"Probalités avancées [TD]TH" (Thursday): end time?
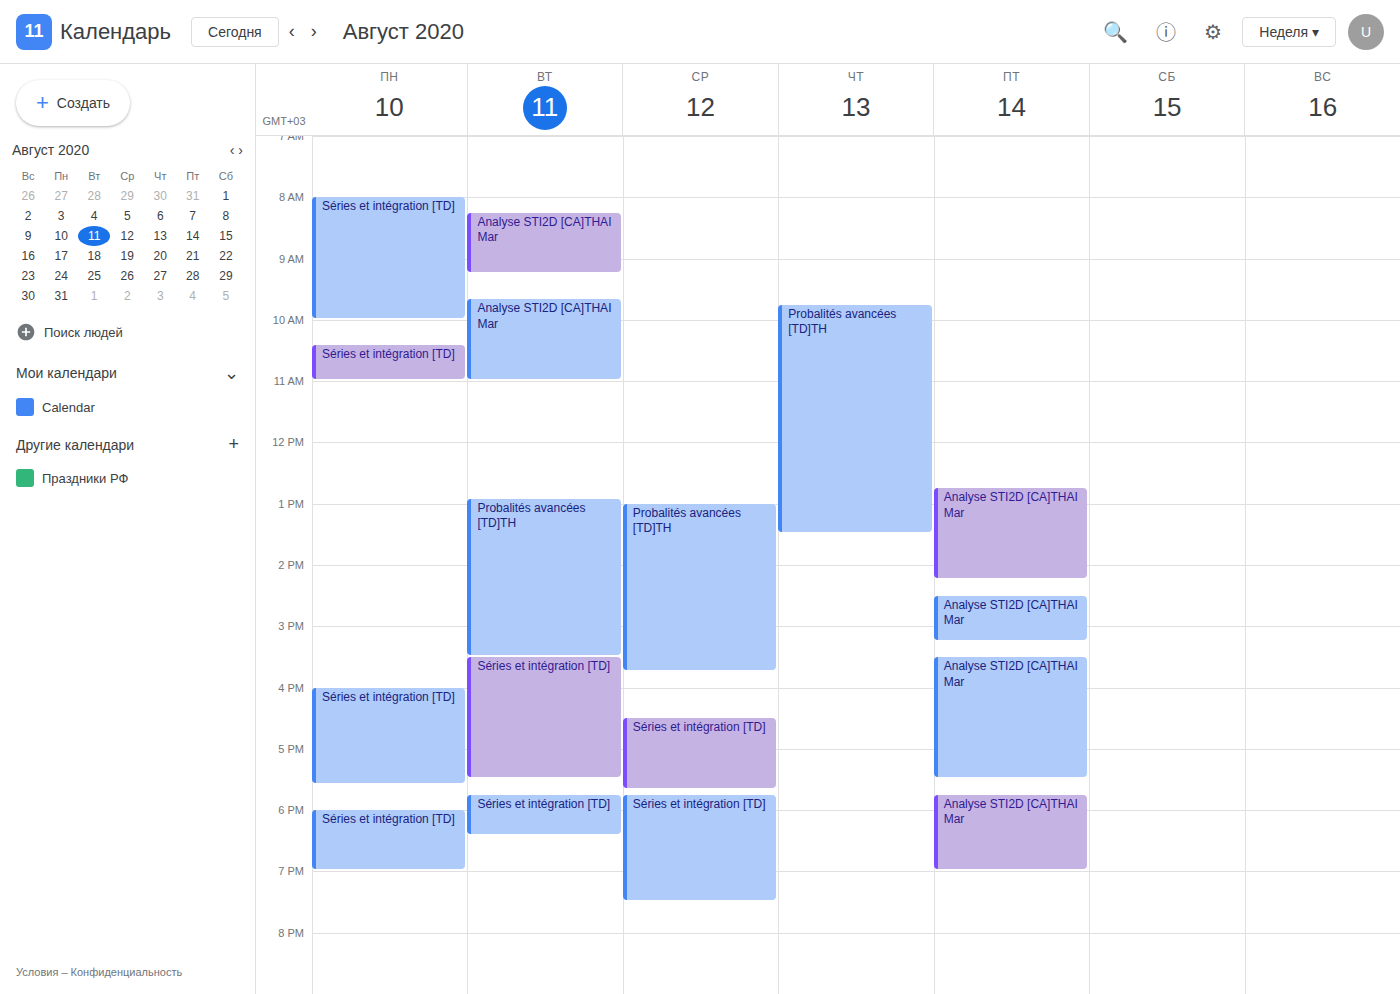
1:30 PM